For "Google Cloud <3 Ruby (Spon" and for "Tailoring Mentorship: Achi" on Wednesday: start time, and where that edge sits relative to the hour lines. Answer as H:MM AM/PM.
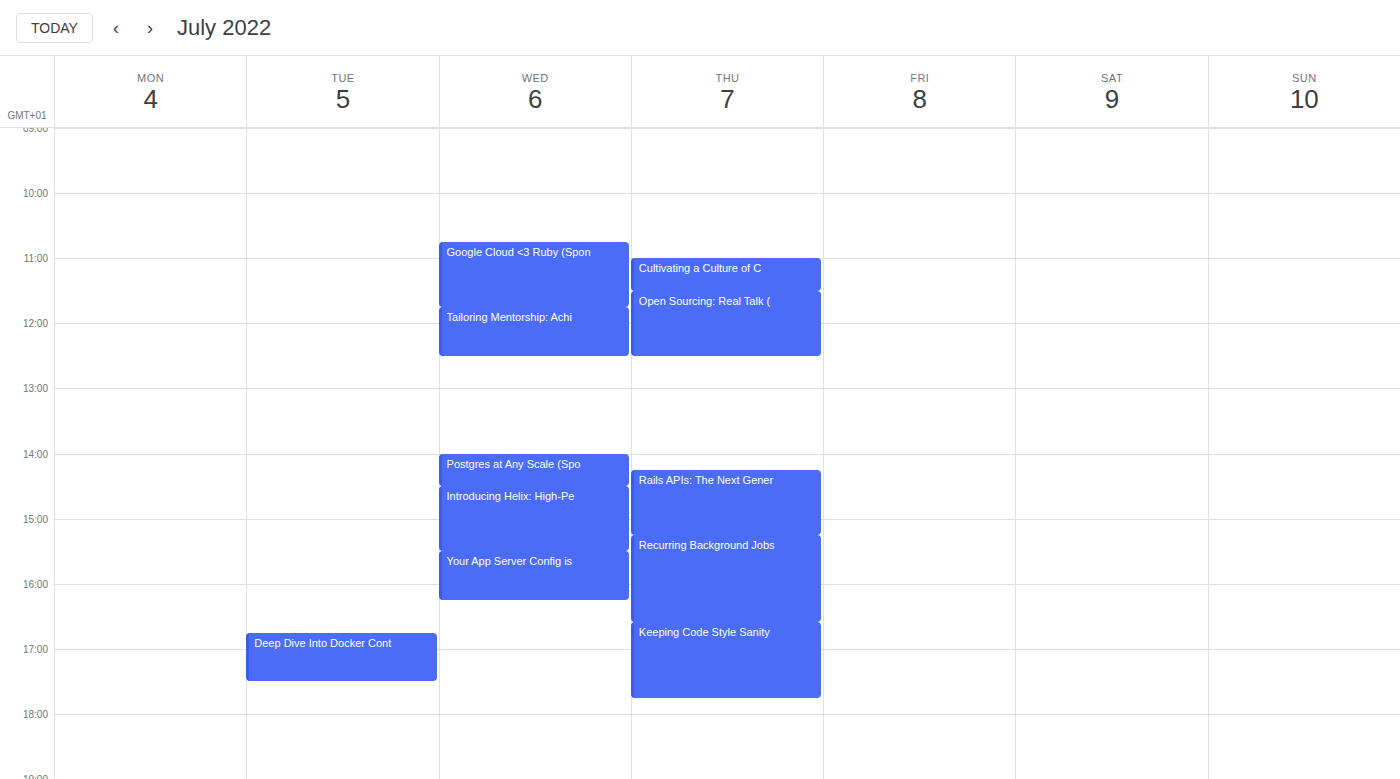
"Google Cloud <3 Ruby (Spon": 10:45 AM, neither: three quarters of the way from the 10 AM line to the 11 AM line. "Tailoring Mentorship: Achi": 11:45 AM, neither: three quarters of the way from the 11 AM line to the 12 PM line.